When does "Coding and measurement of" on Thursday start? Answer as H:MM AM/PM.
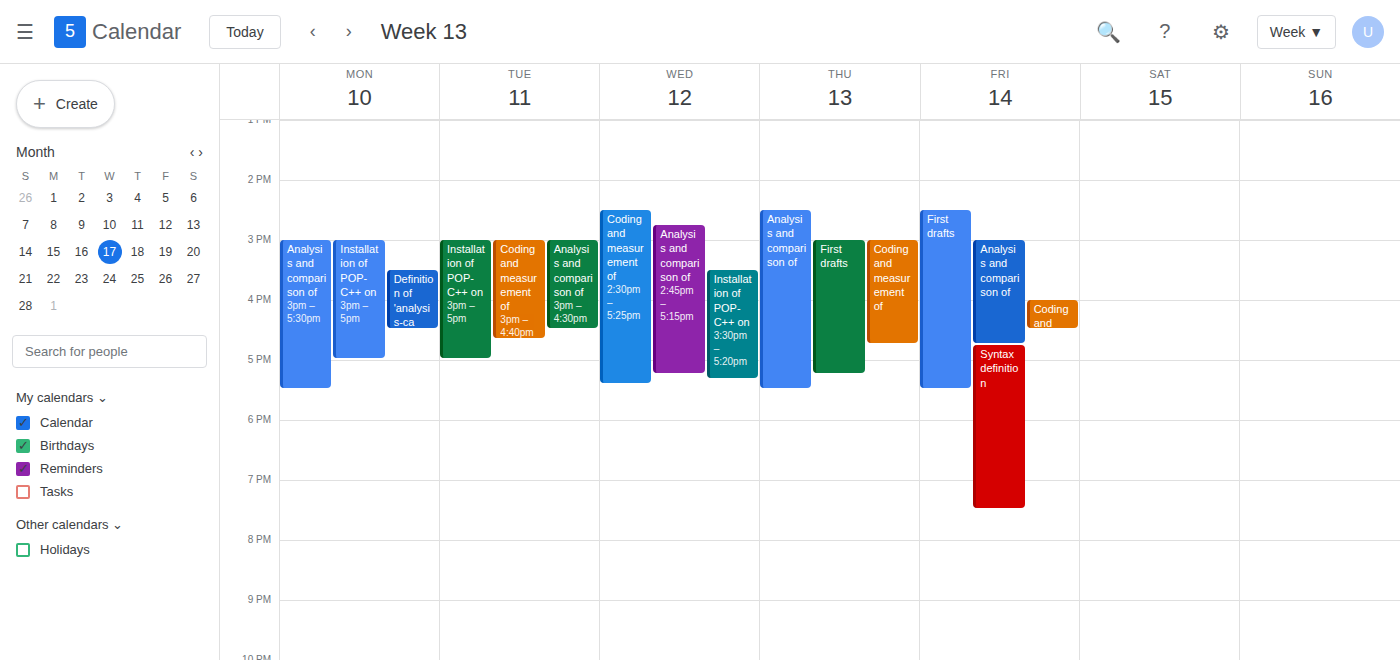
3:00 PM